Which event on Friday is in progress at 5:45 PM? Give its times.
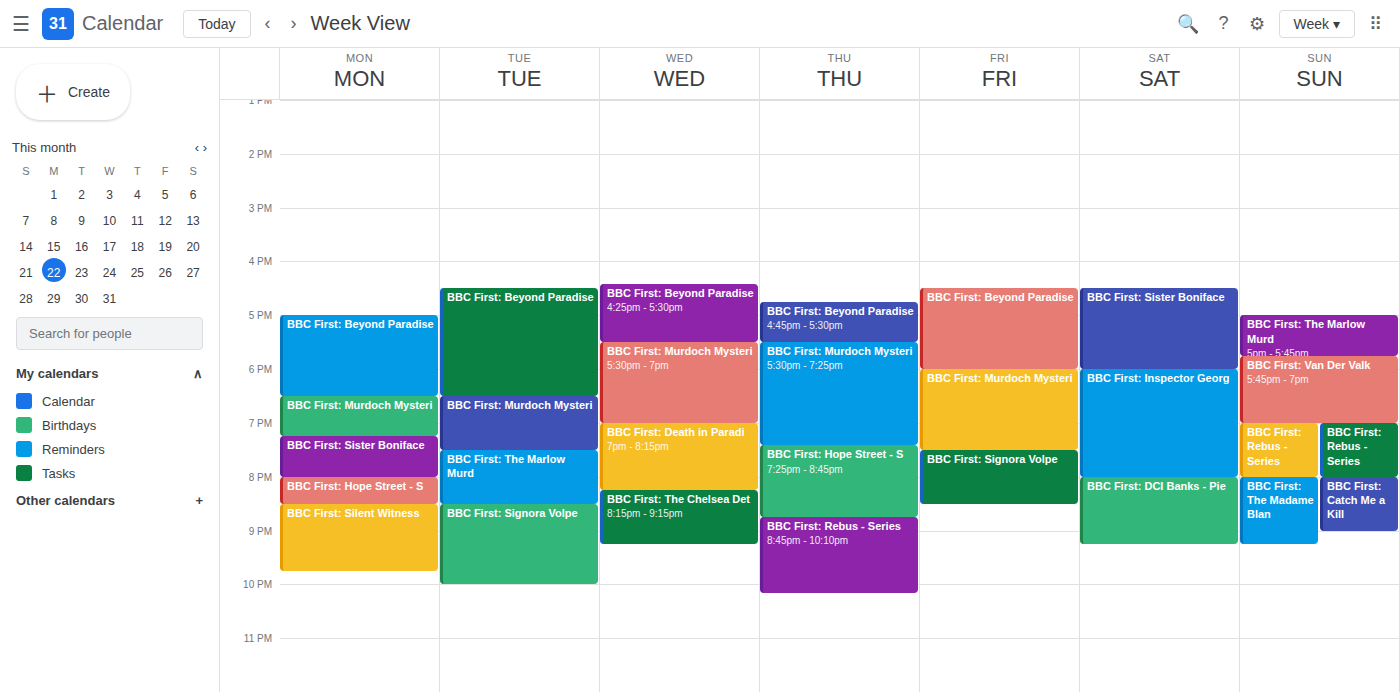
"BBC First: Beyond Paradise", 4:30 PM to 6:00 PM